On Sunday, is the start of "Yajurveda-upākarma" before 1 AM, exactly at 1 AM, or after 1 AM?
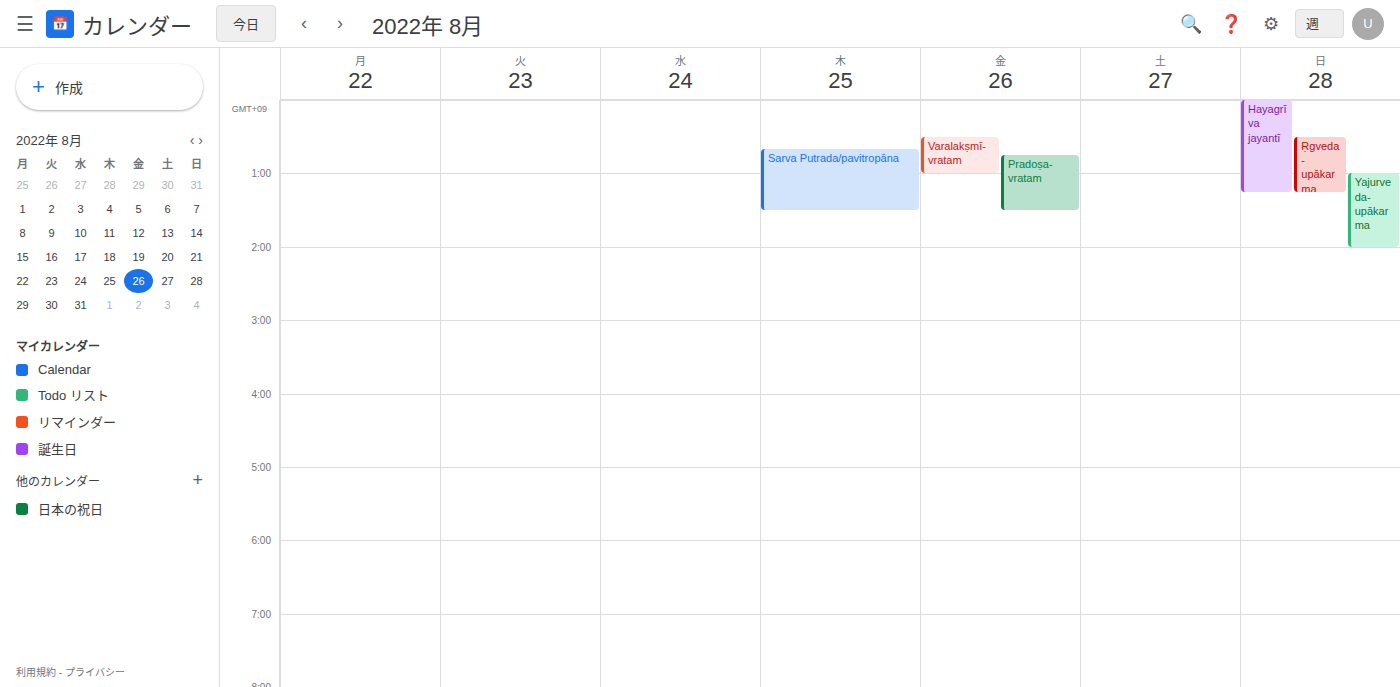
1:00 AM -- exactly at 1 AM, on the 1 AM line.